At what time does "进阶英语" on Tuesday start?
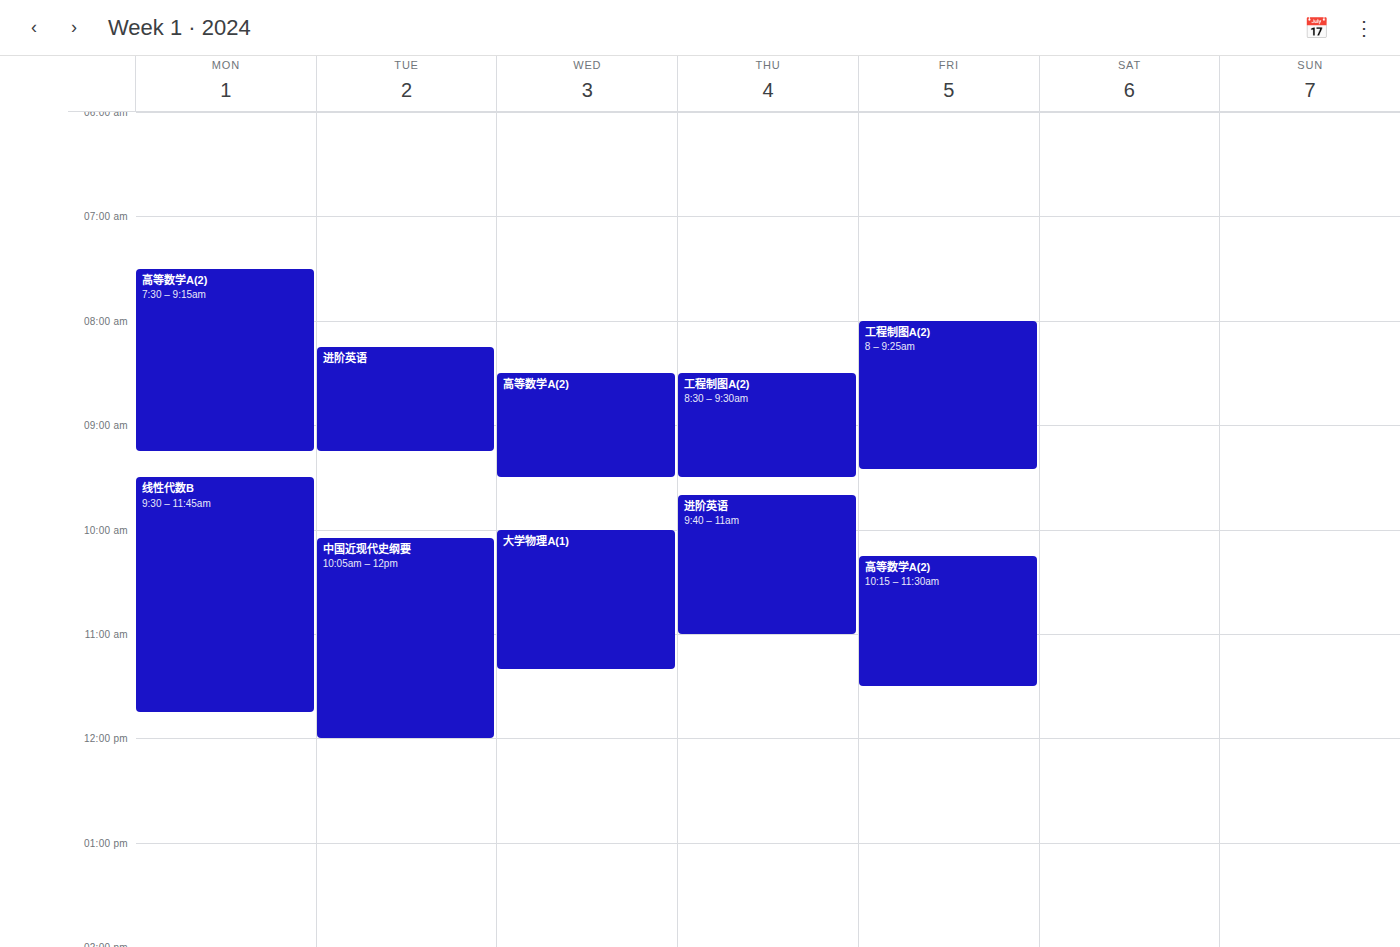
8:15 AM